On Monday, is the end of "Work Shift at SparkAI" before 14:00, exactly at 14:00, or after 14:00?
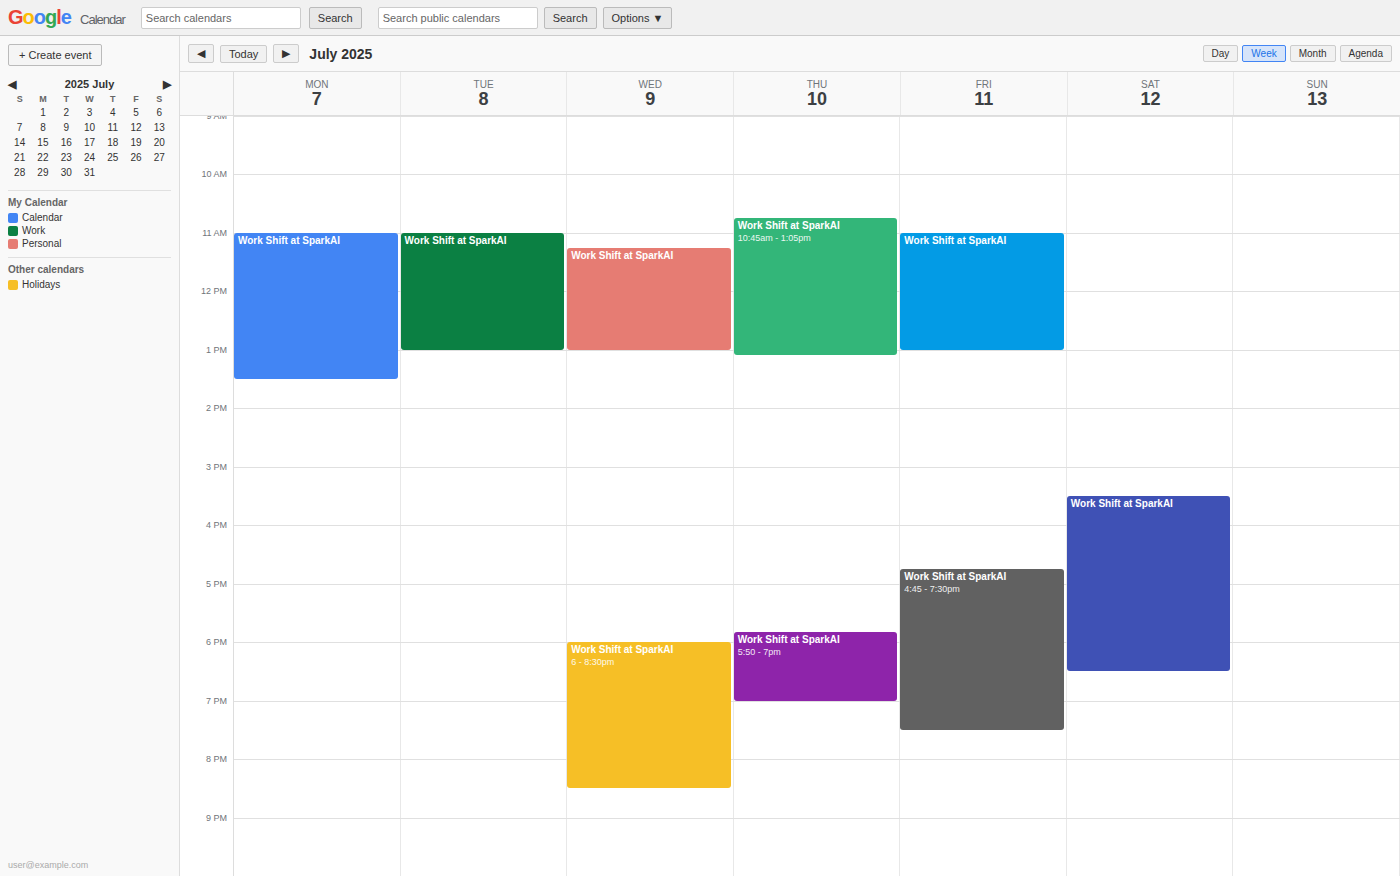
13:30 -- before 14:00, 30 minutes above the 14:00 line.